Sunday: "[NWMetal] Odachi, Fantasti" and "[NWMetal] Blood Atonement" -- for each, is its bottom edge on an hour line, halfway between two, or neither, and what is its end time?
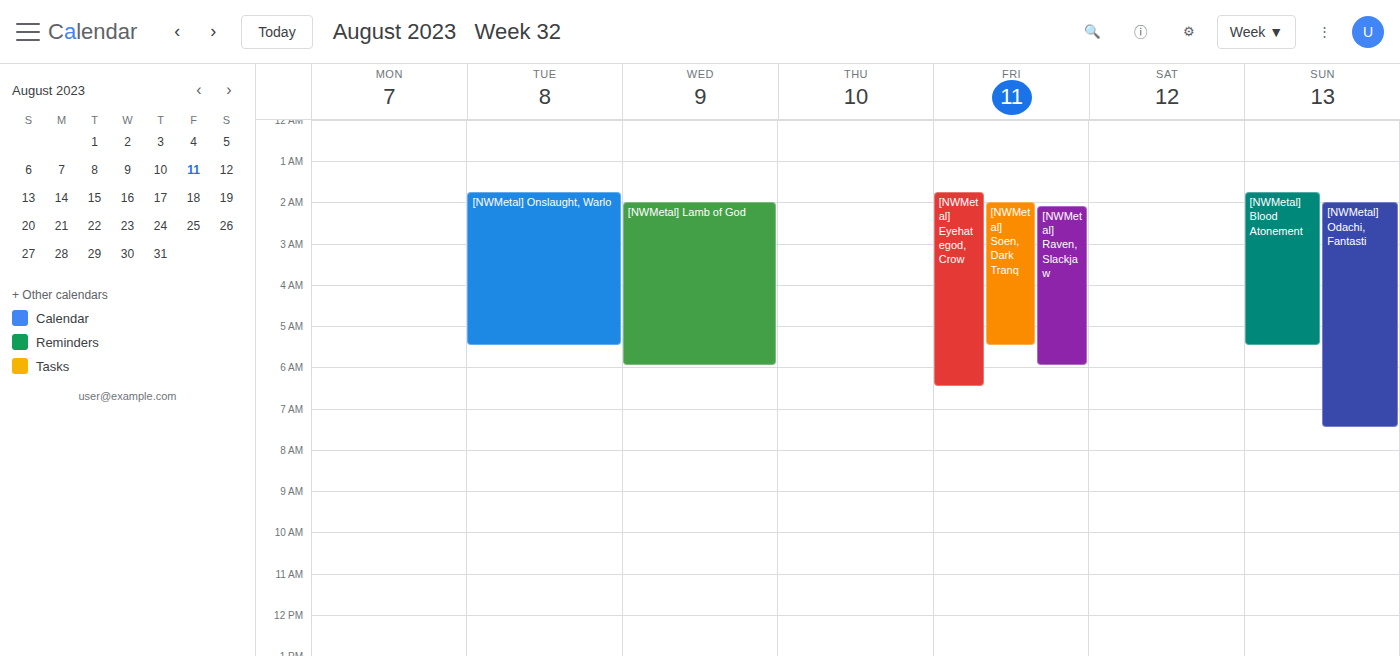
"[NWMetal] Odachi, Fantasti": 7:30 AM, halfway between the 7 AM and 8 AM lines. "[NWMetal] Blood Atonement": 5:30 AM, halfway between the 5 AM and 6 AM lines.